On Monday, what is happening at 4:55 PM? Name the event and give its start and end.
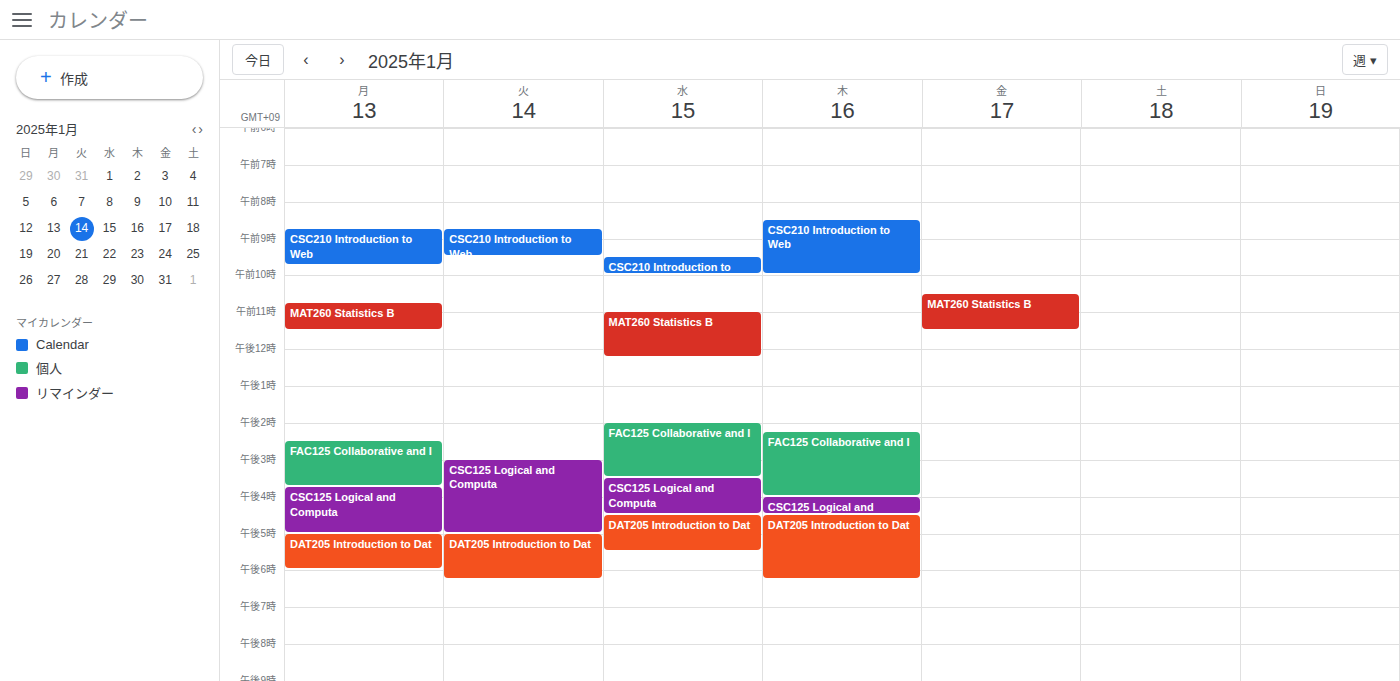
"CSC125 Logical and Computa", 3:45 PM to 5:00 PM